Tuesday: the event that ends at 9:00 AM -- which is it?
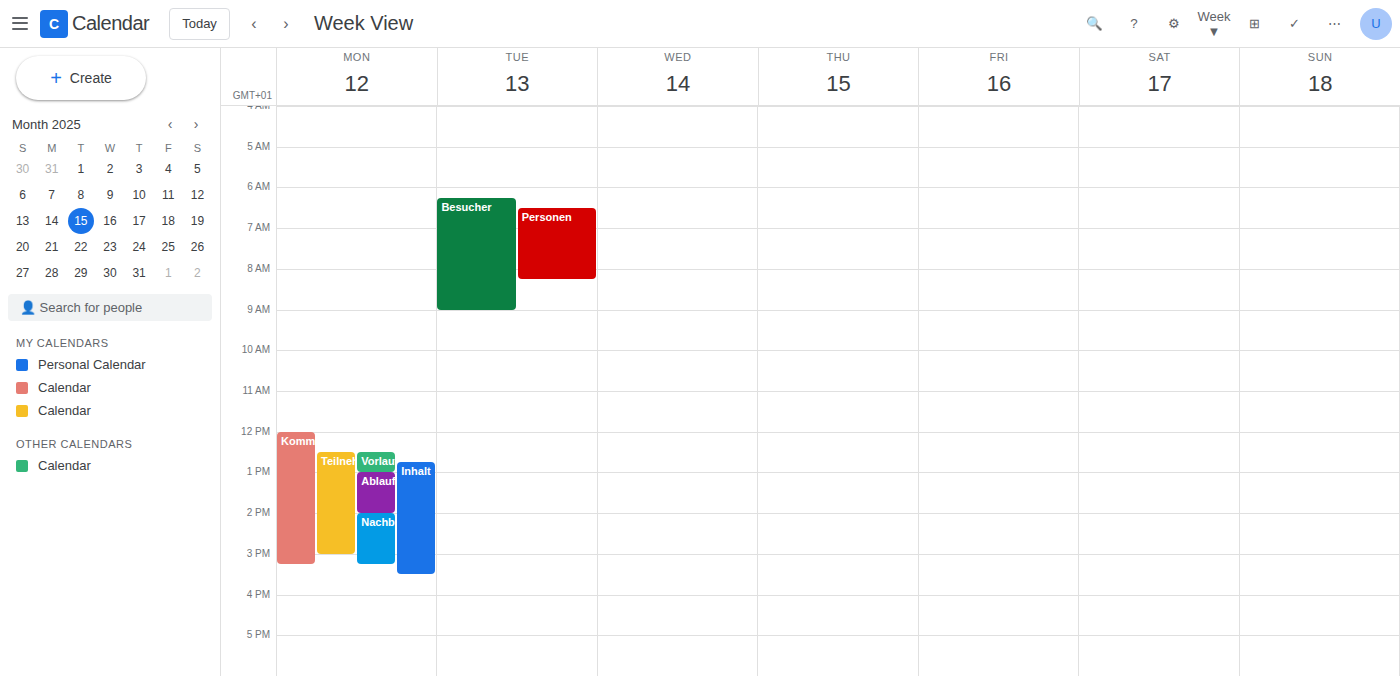
"Besucher"